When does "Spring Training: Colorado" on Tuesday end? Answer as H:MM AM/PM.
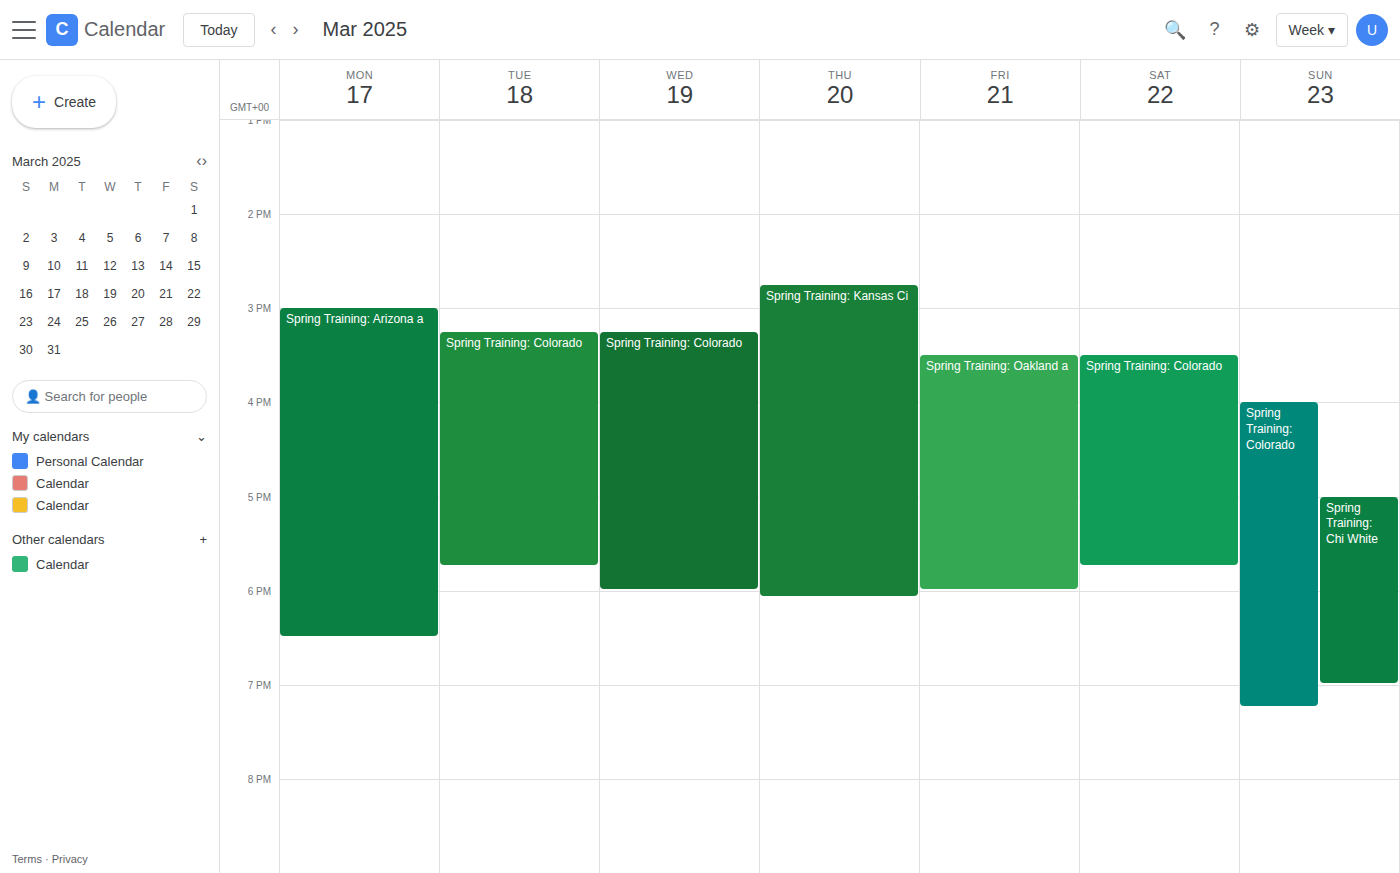
5:45 PM